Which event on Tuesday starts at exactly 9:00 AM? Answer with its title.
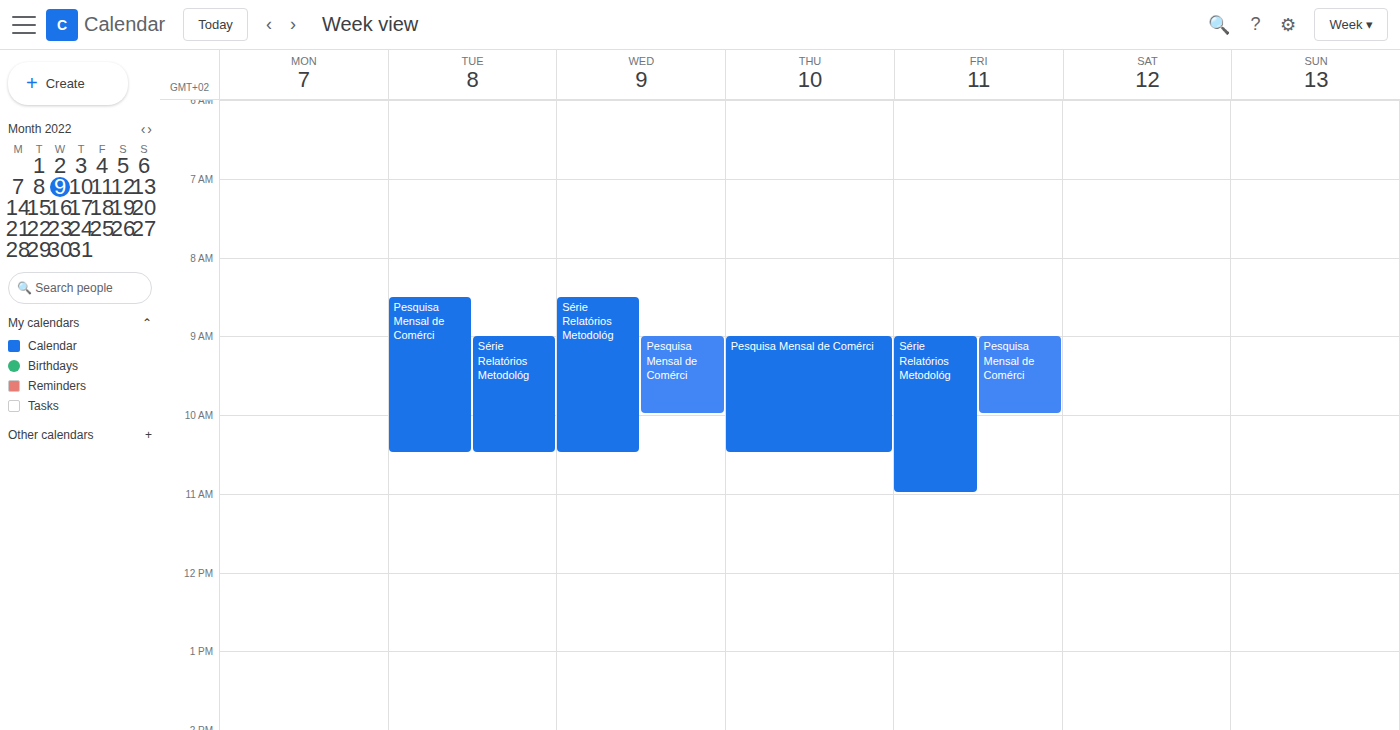
"Série Relatórios Metodológ"